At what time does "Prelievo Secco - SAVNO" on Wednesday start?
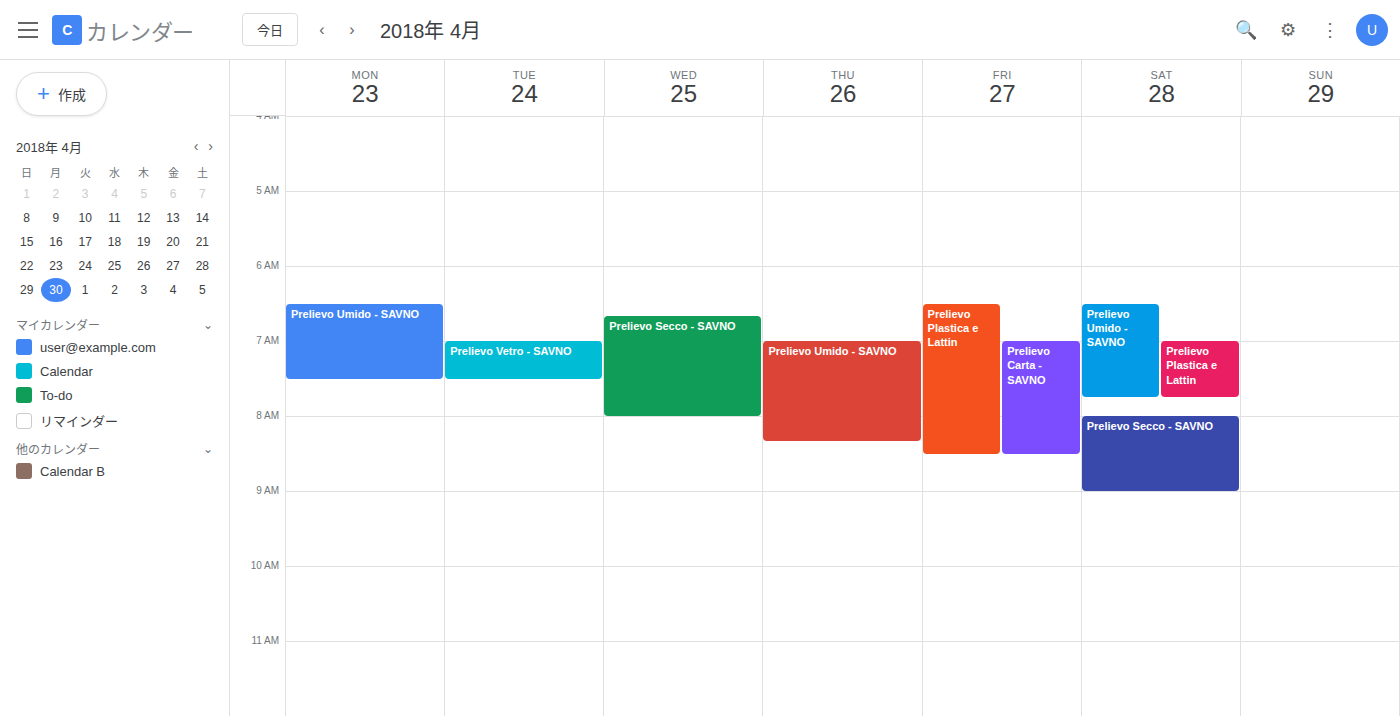
6:40 AM